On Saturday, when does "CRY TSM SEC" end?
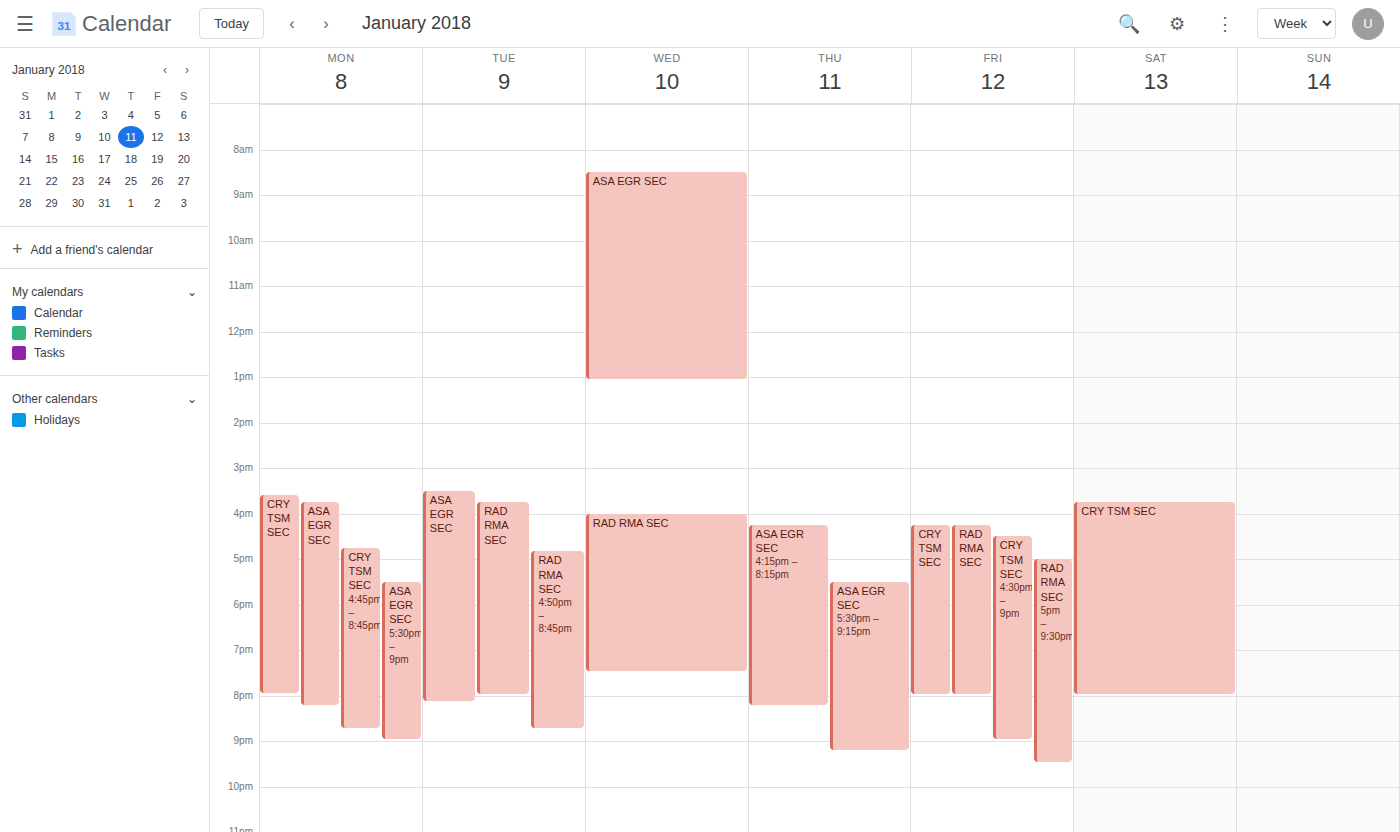
8:00 PM